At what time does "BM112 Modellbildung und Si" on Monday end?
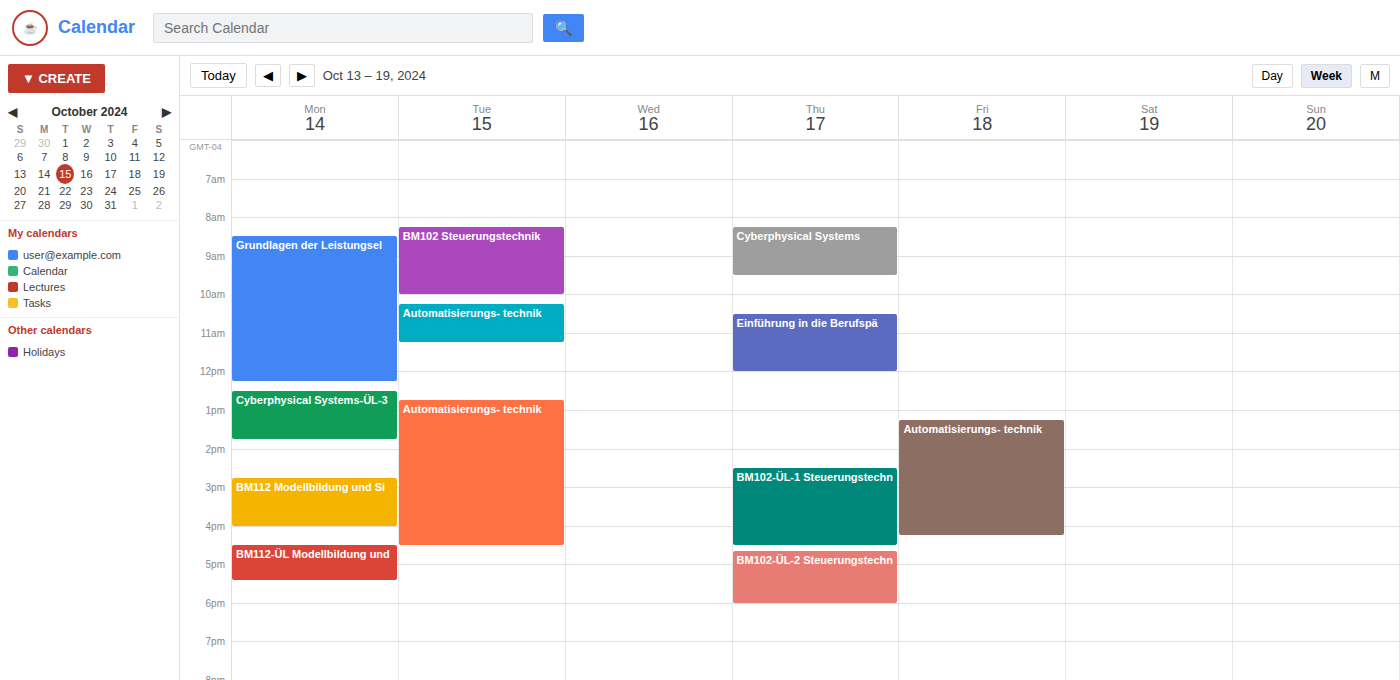
4:00 PM